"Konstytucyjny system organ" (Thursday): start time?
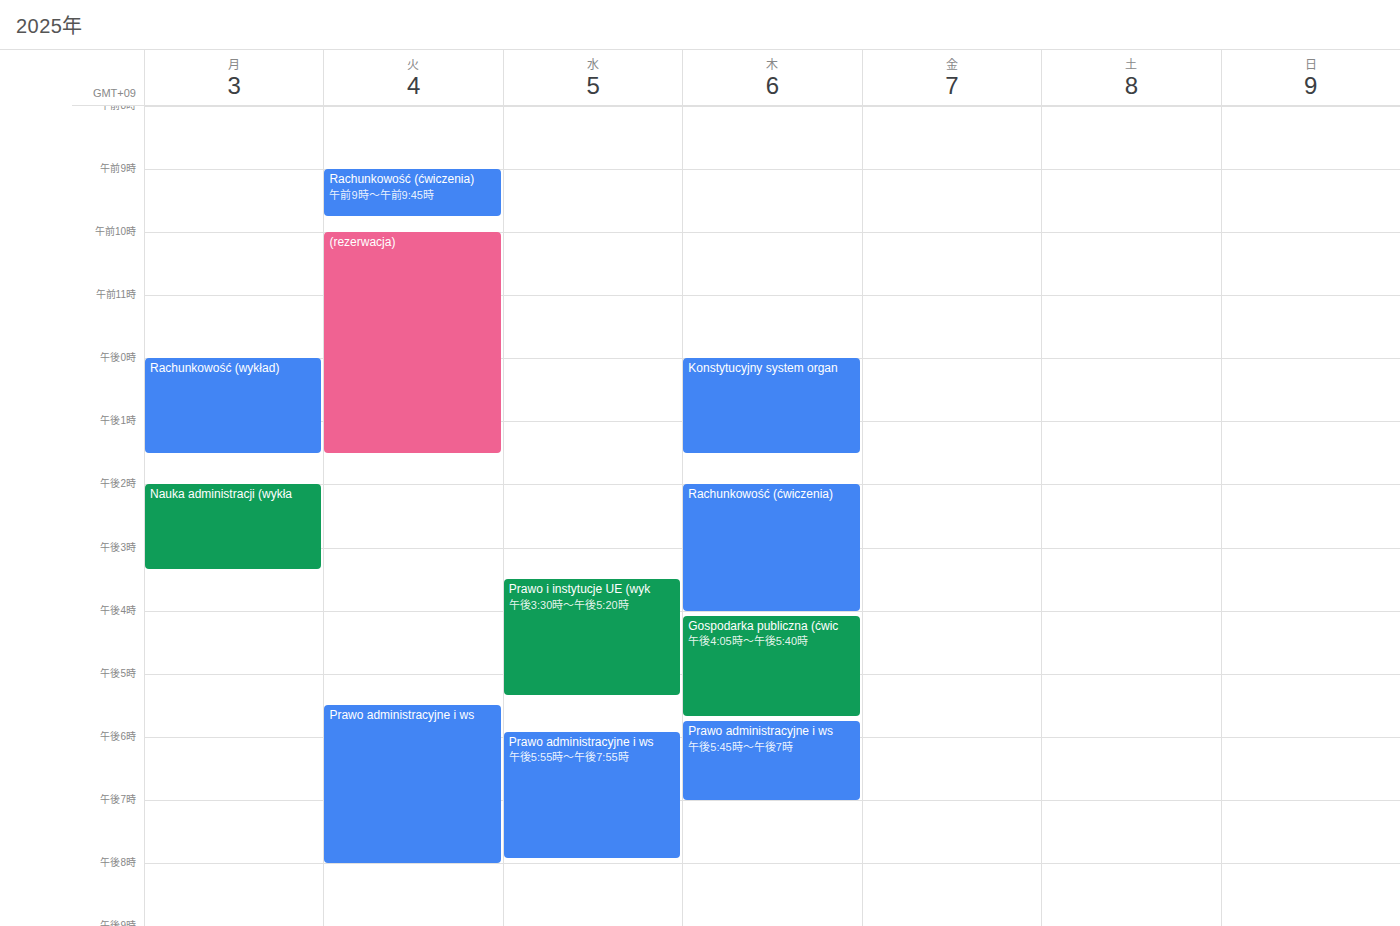
12:00 PM